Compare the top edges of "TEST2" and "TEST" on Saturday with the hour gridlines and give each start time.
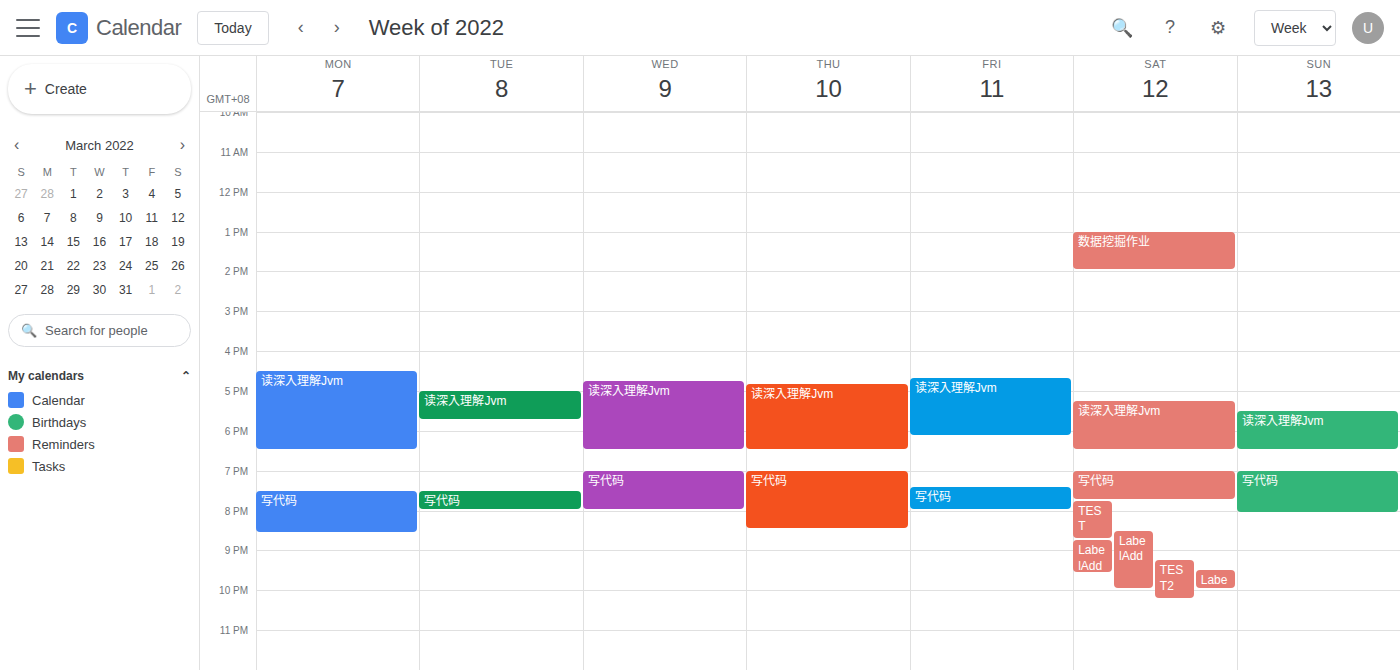
"TEST2": 9:15 PM, neither: a quarter of the way from the 9 PM line to the 10 PM line. "TEST": 7:45 PM, neither: three quarters of the way from the 7 PM line to the 8 PM line.